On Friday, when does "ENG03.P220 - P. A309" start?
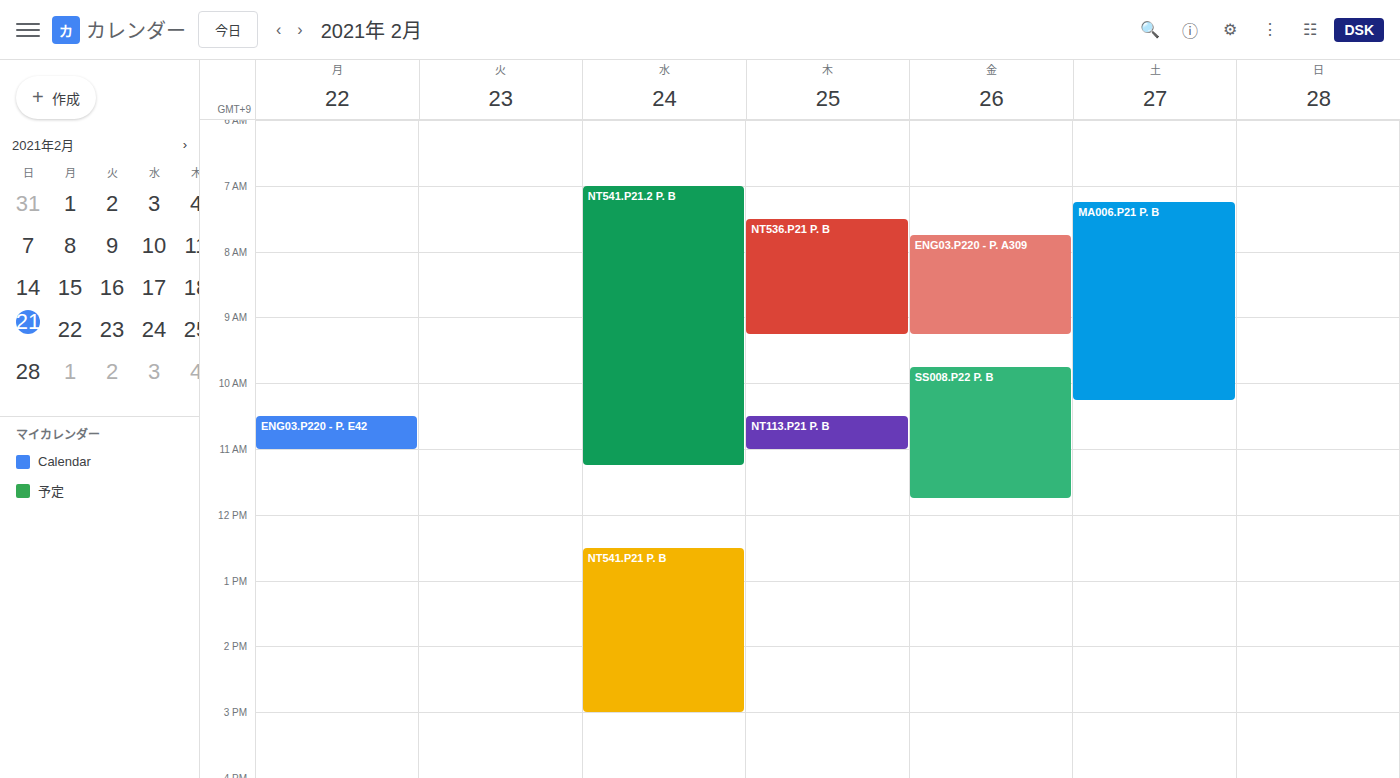
7:45 AM